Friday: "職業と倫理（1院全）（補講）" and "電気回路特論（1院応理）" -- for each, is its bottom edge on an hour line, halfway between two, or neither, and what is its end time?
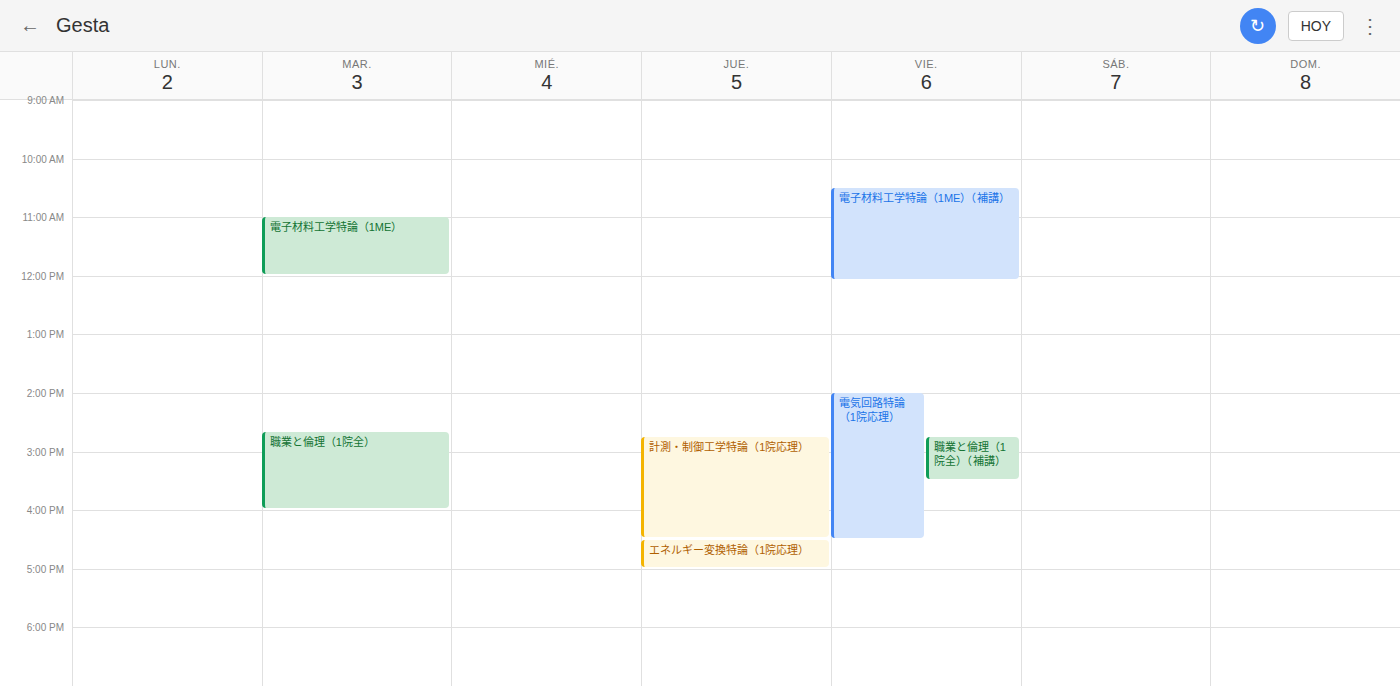
"職業と倫理（1院全）（補講）": 3:30 PM, halfway between the 3 PM and 4 PM lines. "電気回路特論（1院応理）": 4:30 PM, halfway between the 4 PM and 5 PM lines.